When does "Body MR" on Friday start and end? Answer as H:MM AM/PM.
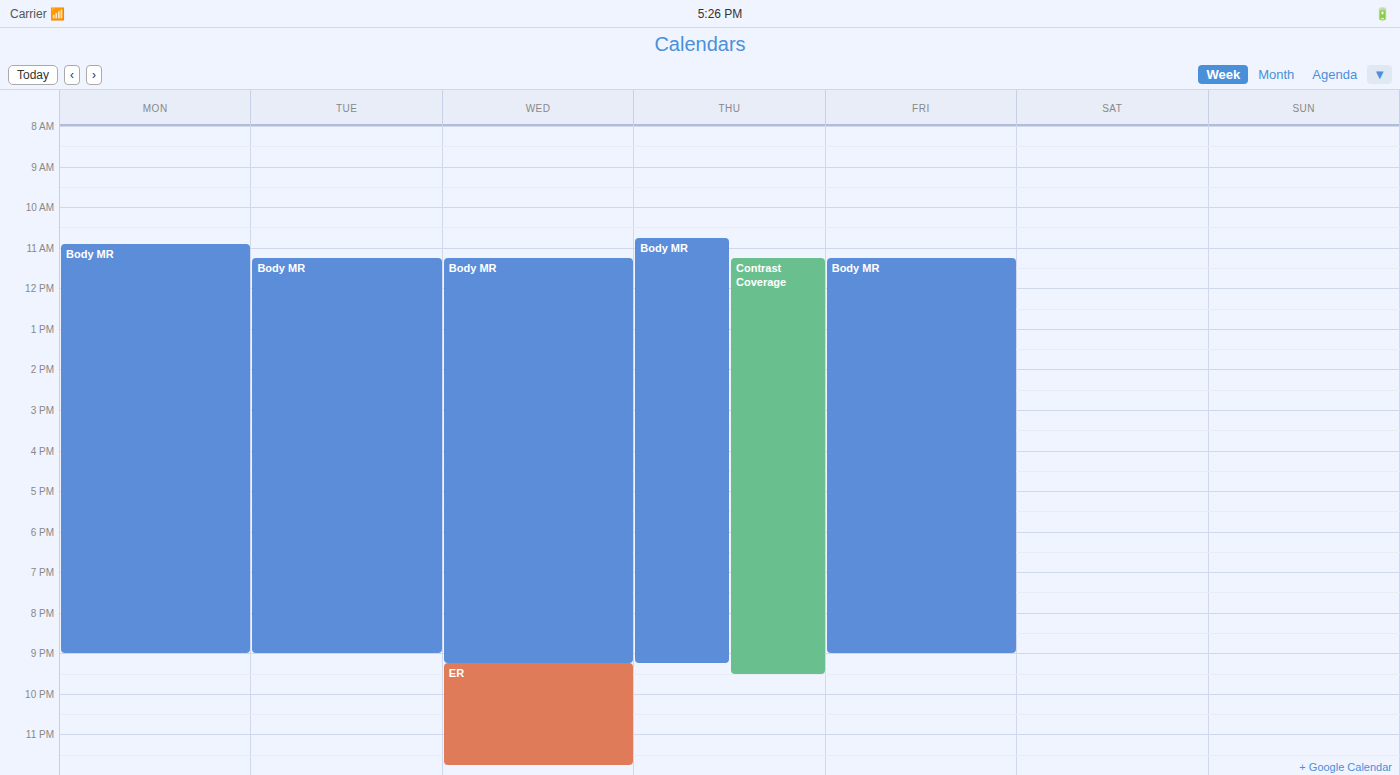
11:15 AM to 9:00 PM